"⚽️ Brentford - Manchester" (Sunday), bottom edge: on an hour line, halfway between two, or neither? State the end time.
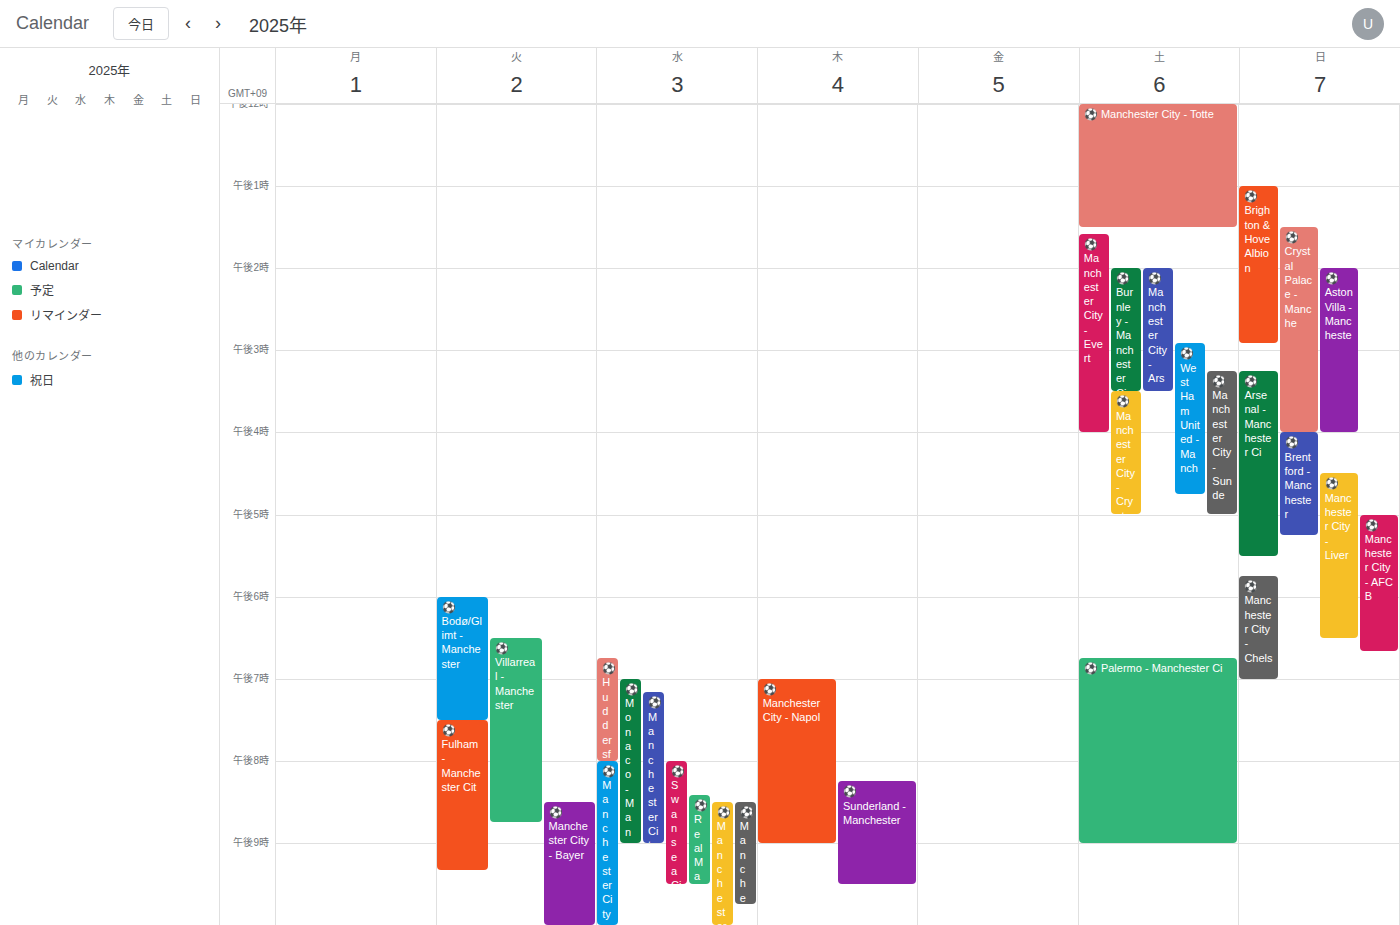
5:15 PM -- neither: a quarter of the way from the 5 PM line to the 6 PM line.